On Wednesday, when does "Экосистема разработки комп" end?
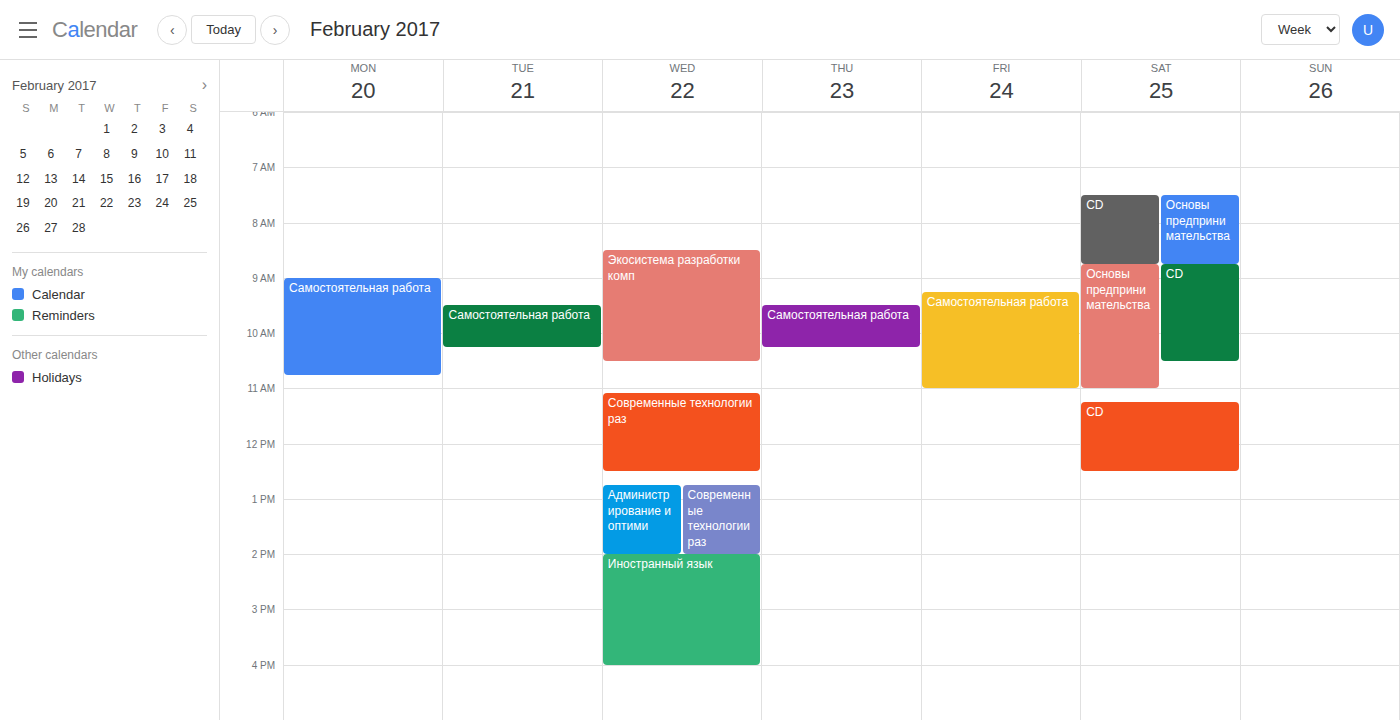
10:30 AM